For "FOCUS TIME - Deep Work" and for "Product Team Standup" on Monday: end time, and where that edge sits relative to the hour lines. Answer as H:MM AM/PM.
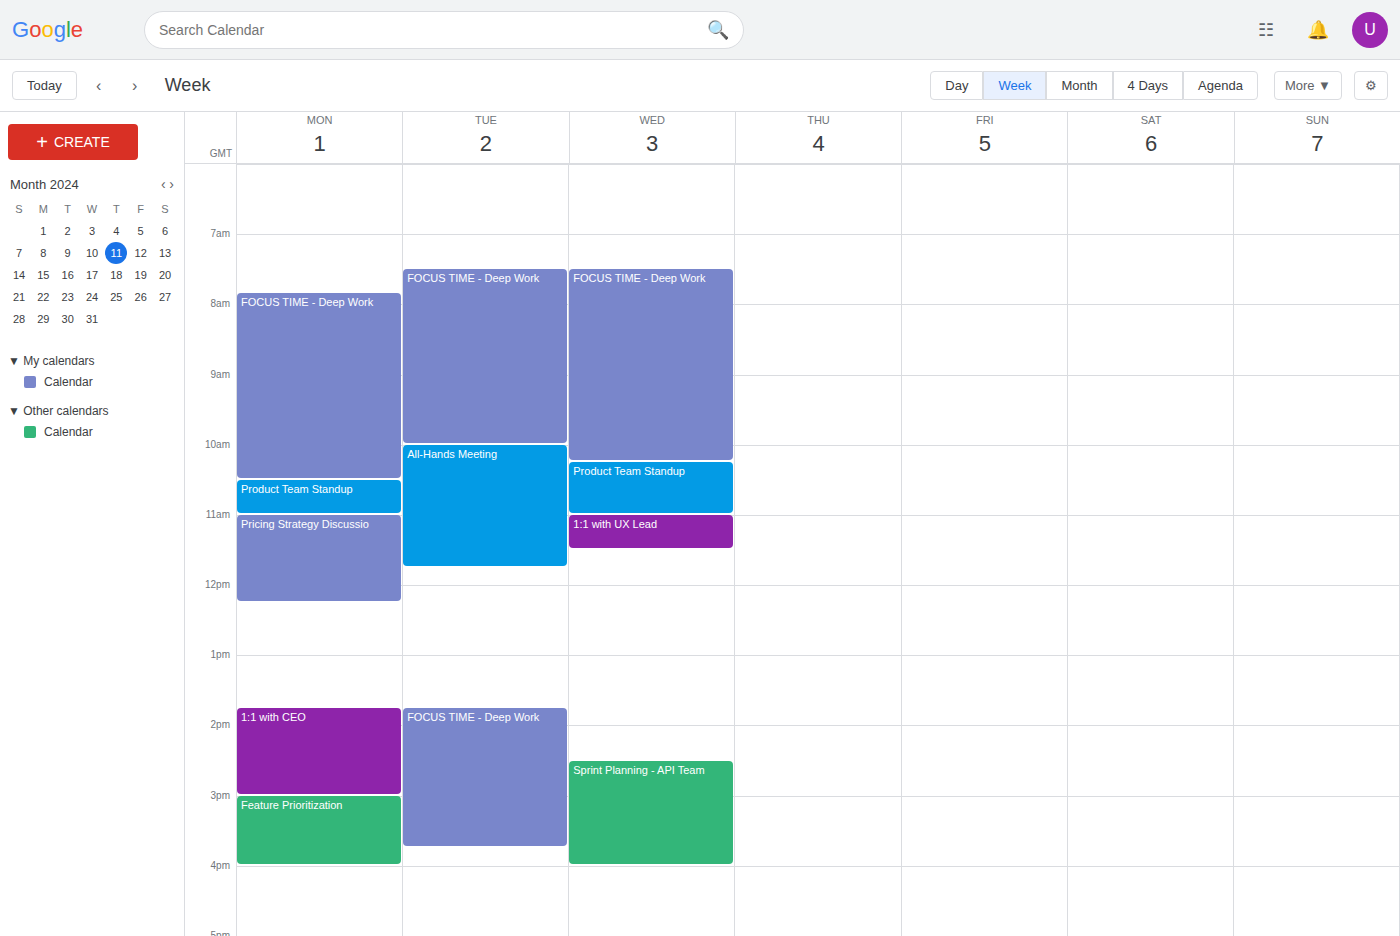
"FOCUS TIME - Deep Work": 10:30 AM, halfway between the 10 AM and 11 AM lines. "Product Team Standup": 11:00 AM, exactly on the 11 AM line.